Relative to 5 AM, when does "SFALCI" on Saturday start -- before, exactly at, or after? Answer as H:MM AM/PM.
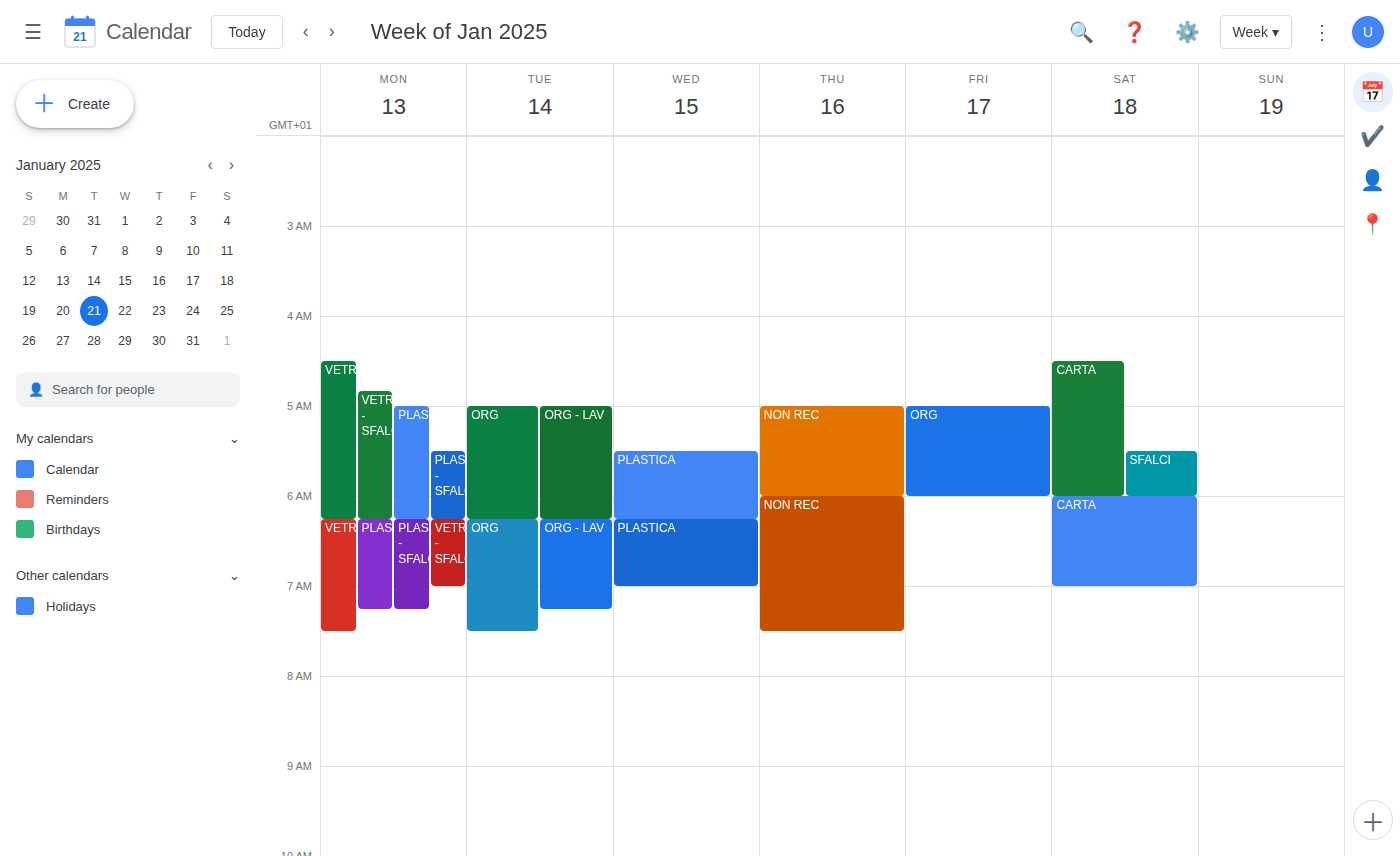
5:30 AM -- after 5 AM, 30 minutes below the 5 AM line.